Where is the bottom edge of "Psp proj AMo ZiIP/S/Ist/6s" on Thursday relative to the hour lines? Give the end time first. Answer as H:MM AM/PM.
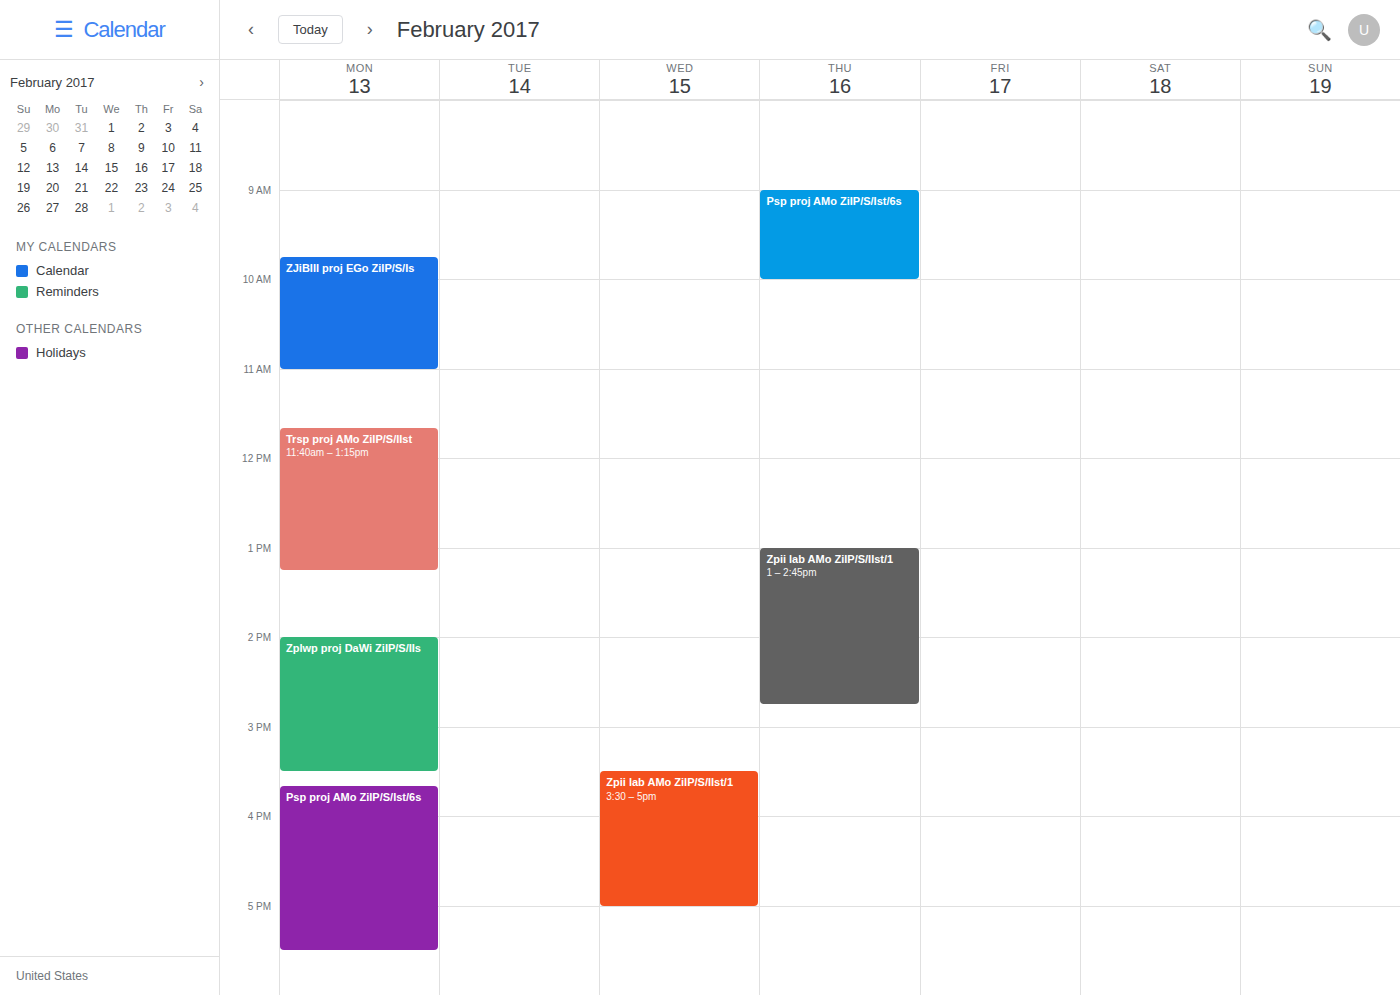
10:00 AM -- exactly on the 10 AM line.